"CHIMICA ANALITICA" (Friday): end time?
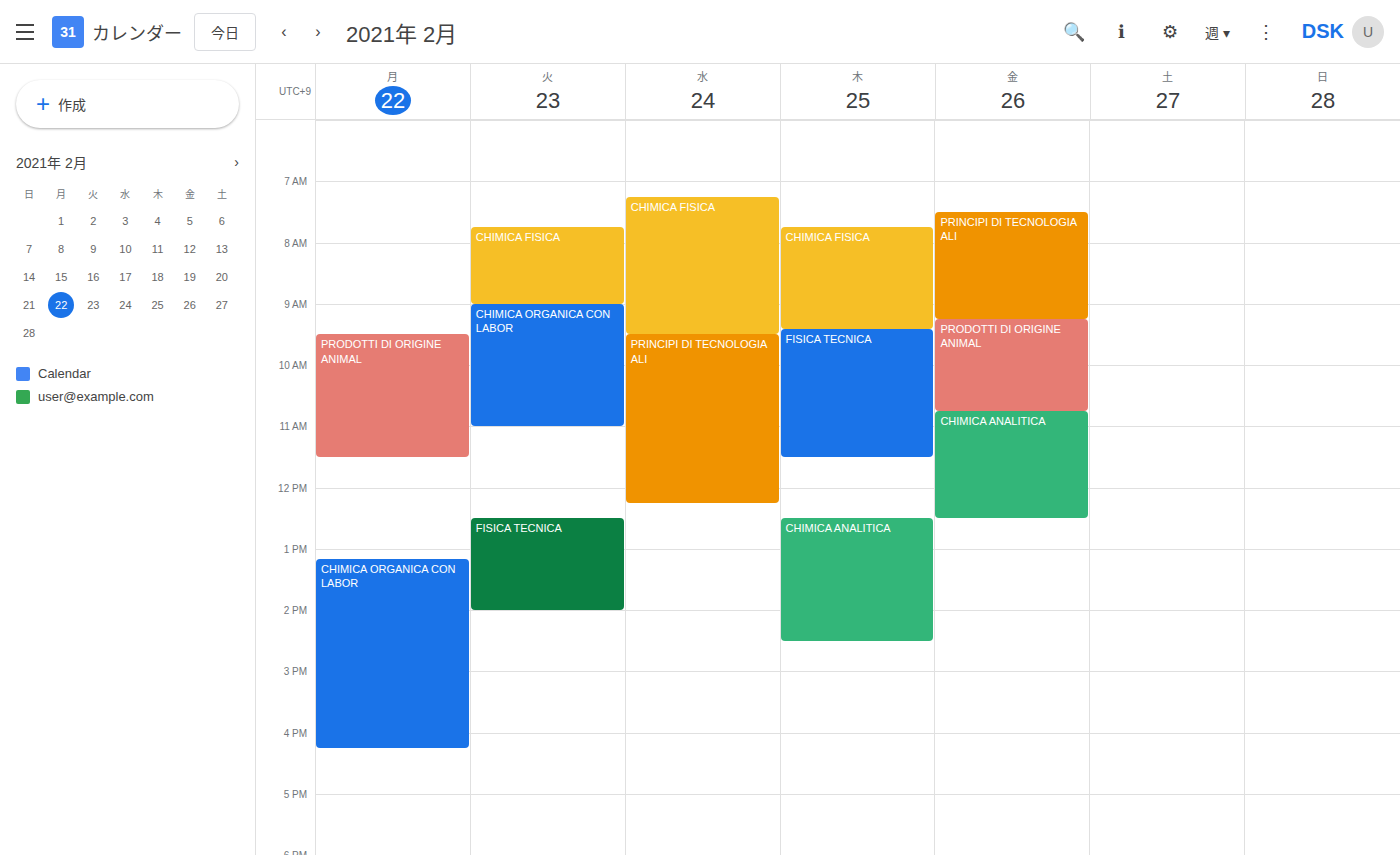
12:30 PM